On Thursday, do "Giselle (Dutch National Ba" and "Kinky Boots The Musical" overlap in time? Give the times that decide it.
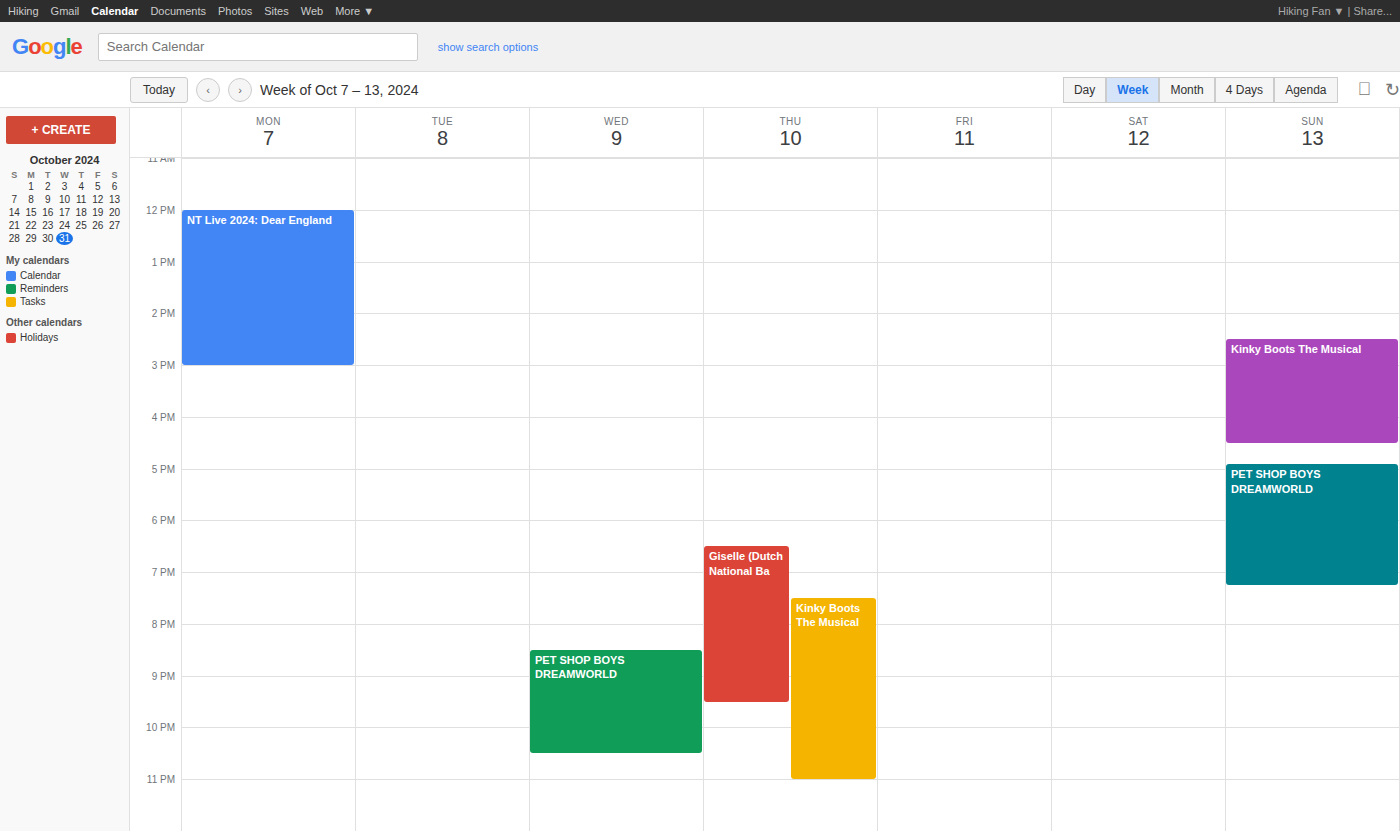
"Kinky Boots The Musical" starts at 19:30, before "Giselle (Dutch National Ba" ends at 21:30 -- they overlap.